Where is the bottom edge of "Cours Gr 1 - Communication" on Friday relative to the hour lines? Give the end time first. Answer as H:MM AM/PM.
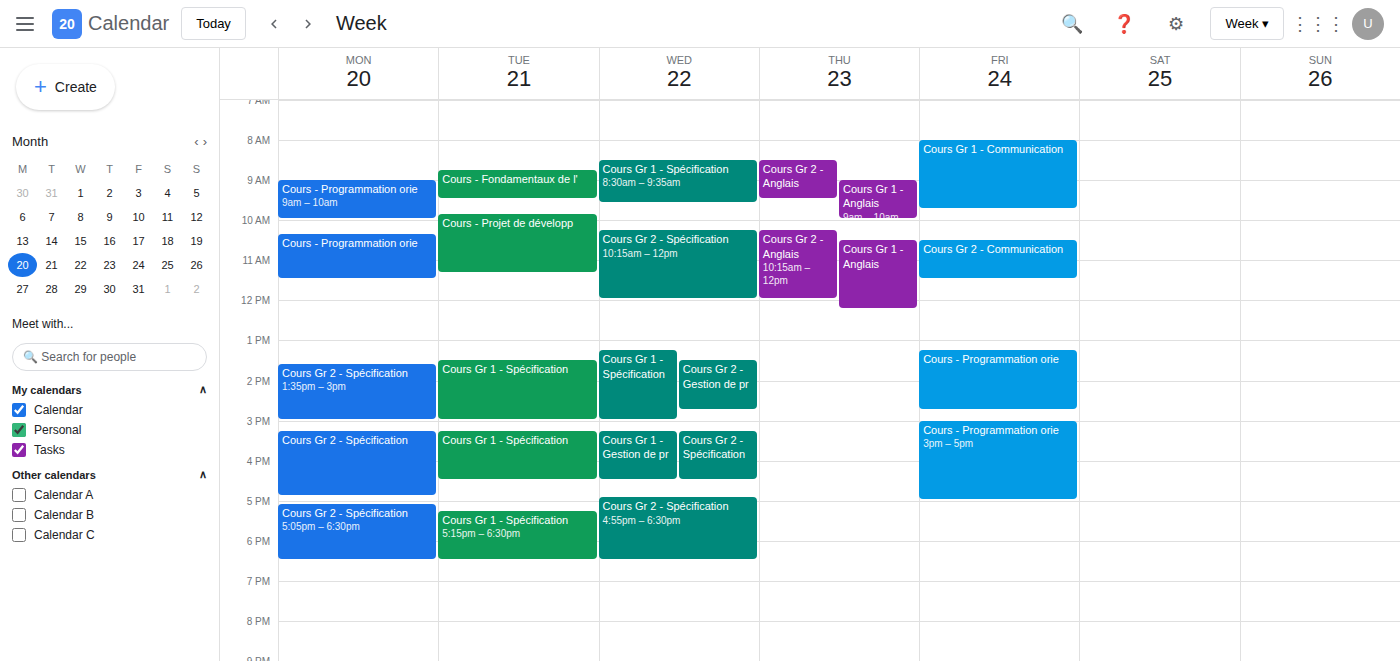
9:45 AM -- neither: three quarters of the way from the 9 AM line to the 10 AM line.